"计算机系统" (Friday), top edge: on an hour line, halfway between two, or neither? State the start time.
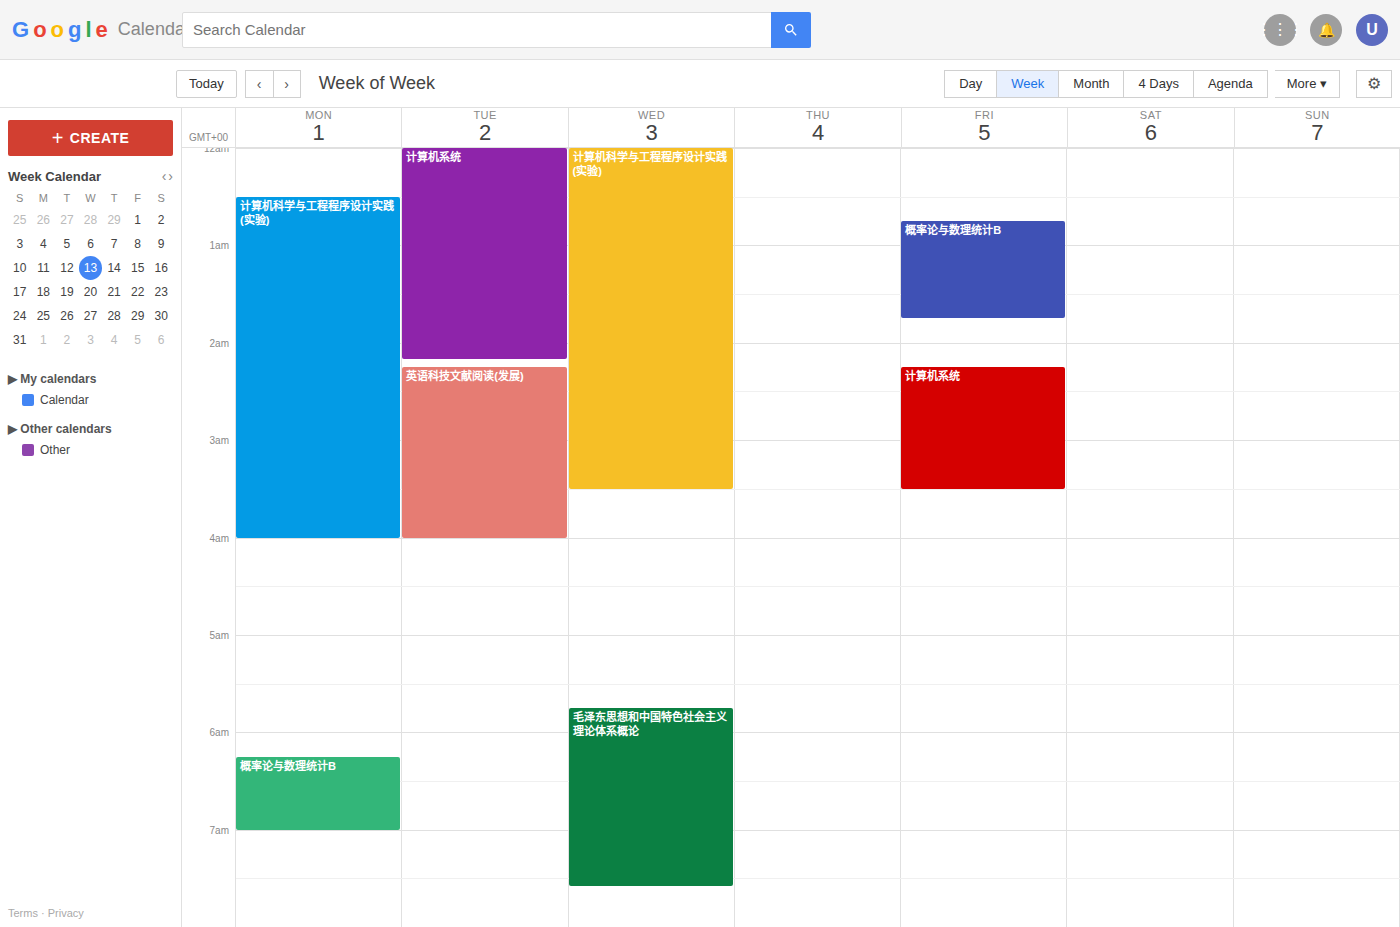
2:15 AM -- neither: a quarter of the way from the 2 AM line to the 3 AM line.